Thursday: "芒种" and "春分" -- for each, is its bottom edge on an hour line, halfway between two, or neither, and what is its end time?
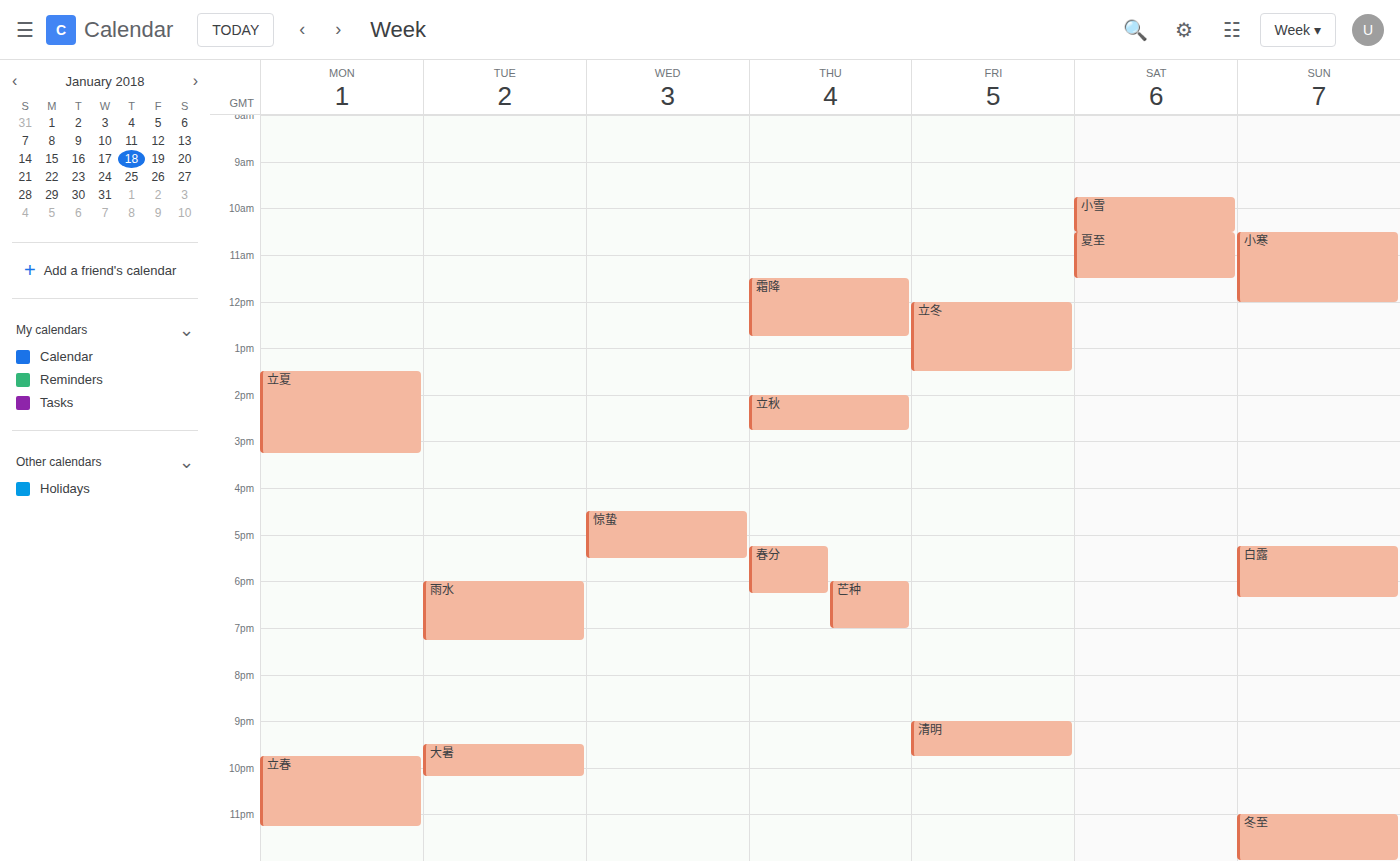
"芒种": 7:00 PM, exactly on the 7 PM line. "春分": 6:15 PM, neither: a quarter of the way from the 6 PM line to the 7 PM line.